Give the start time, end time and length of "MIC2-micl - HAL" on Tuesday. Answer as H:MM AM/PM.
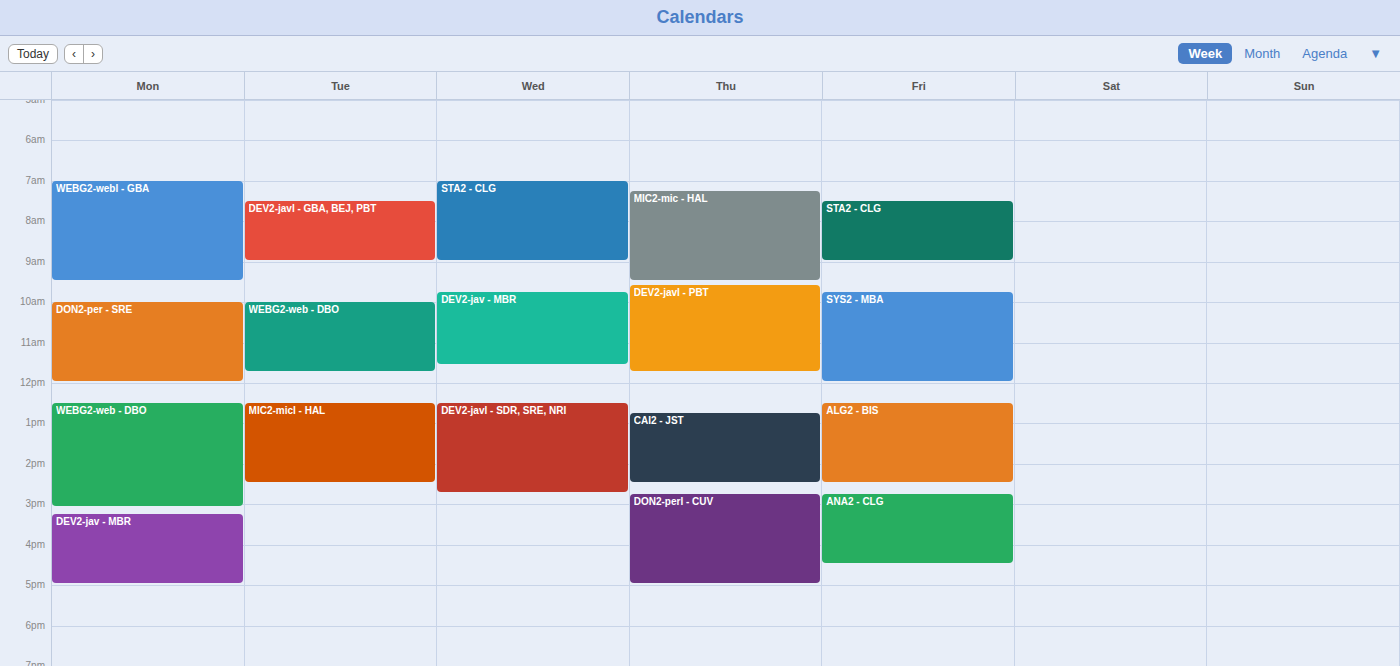
12:30 PM to 2:30 PM, 2 hours